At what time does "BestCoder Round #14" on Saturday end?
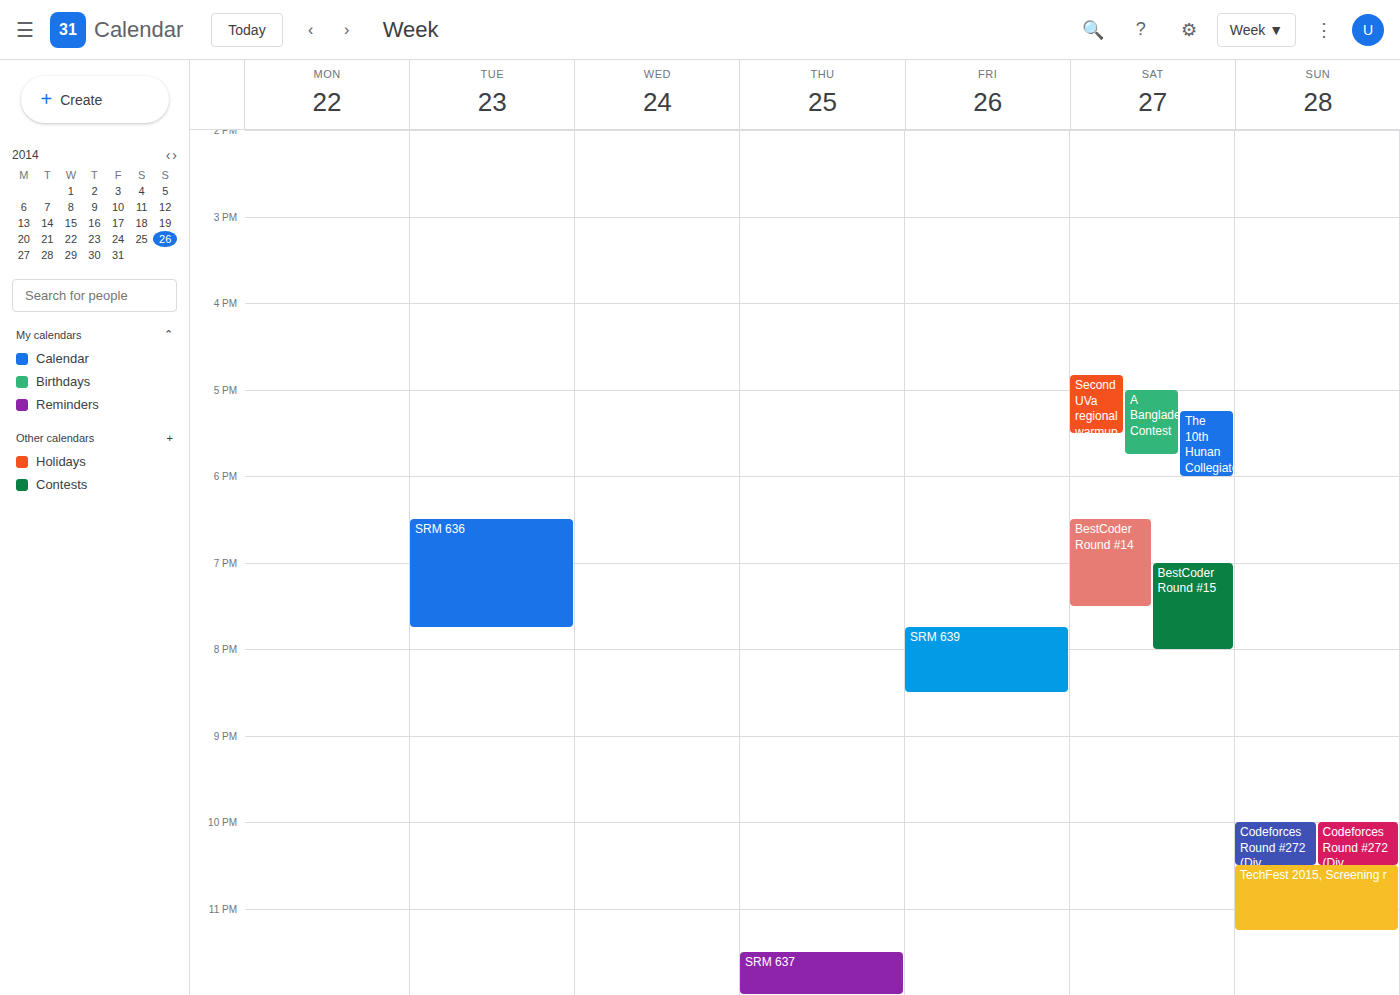
7:30 PM